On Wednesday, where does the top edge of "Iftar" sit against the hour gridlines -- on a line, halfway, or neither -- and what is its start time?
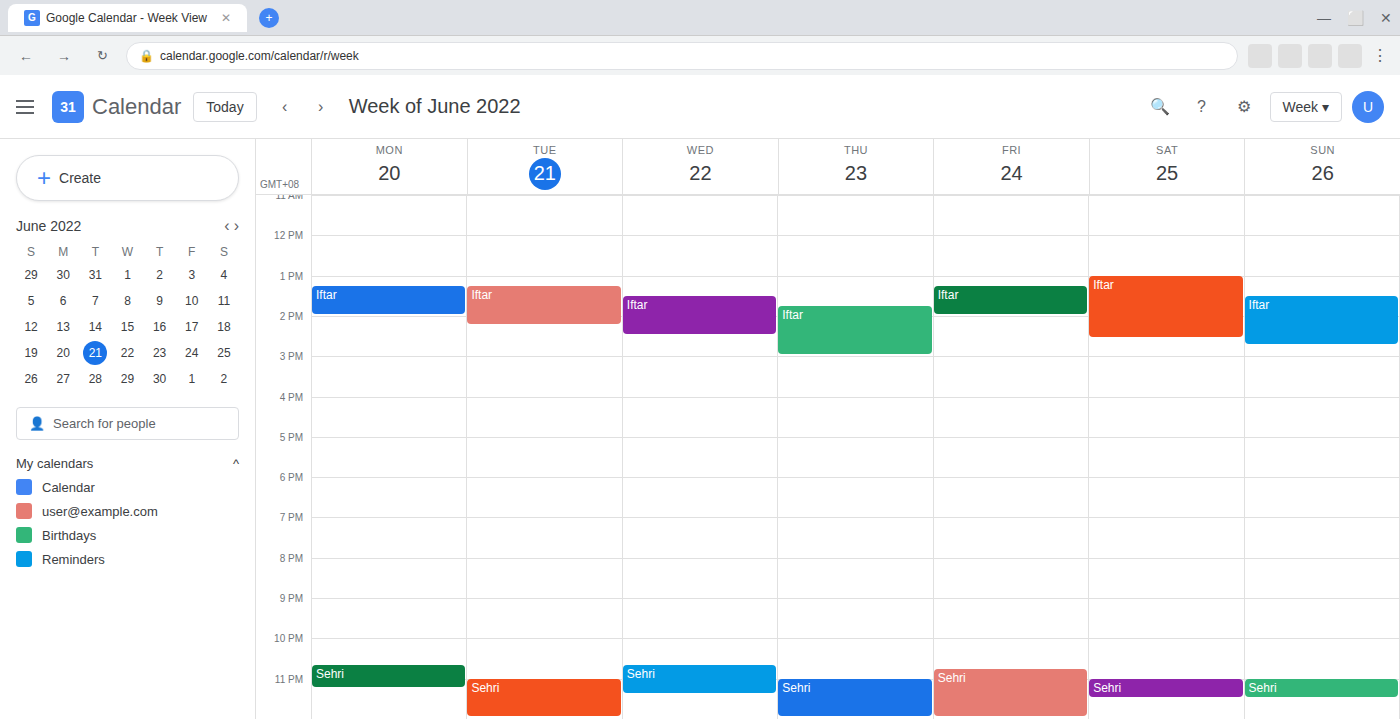
1:30 PM -- halfway between the 1 PM and 2 PM lines.